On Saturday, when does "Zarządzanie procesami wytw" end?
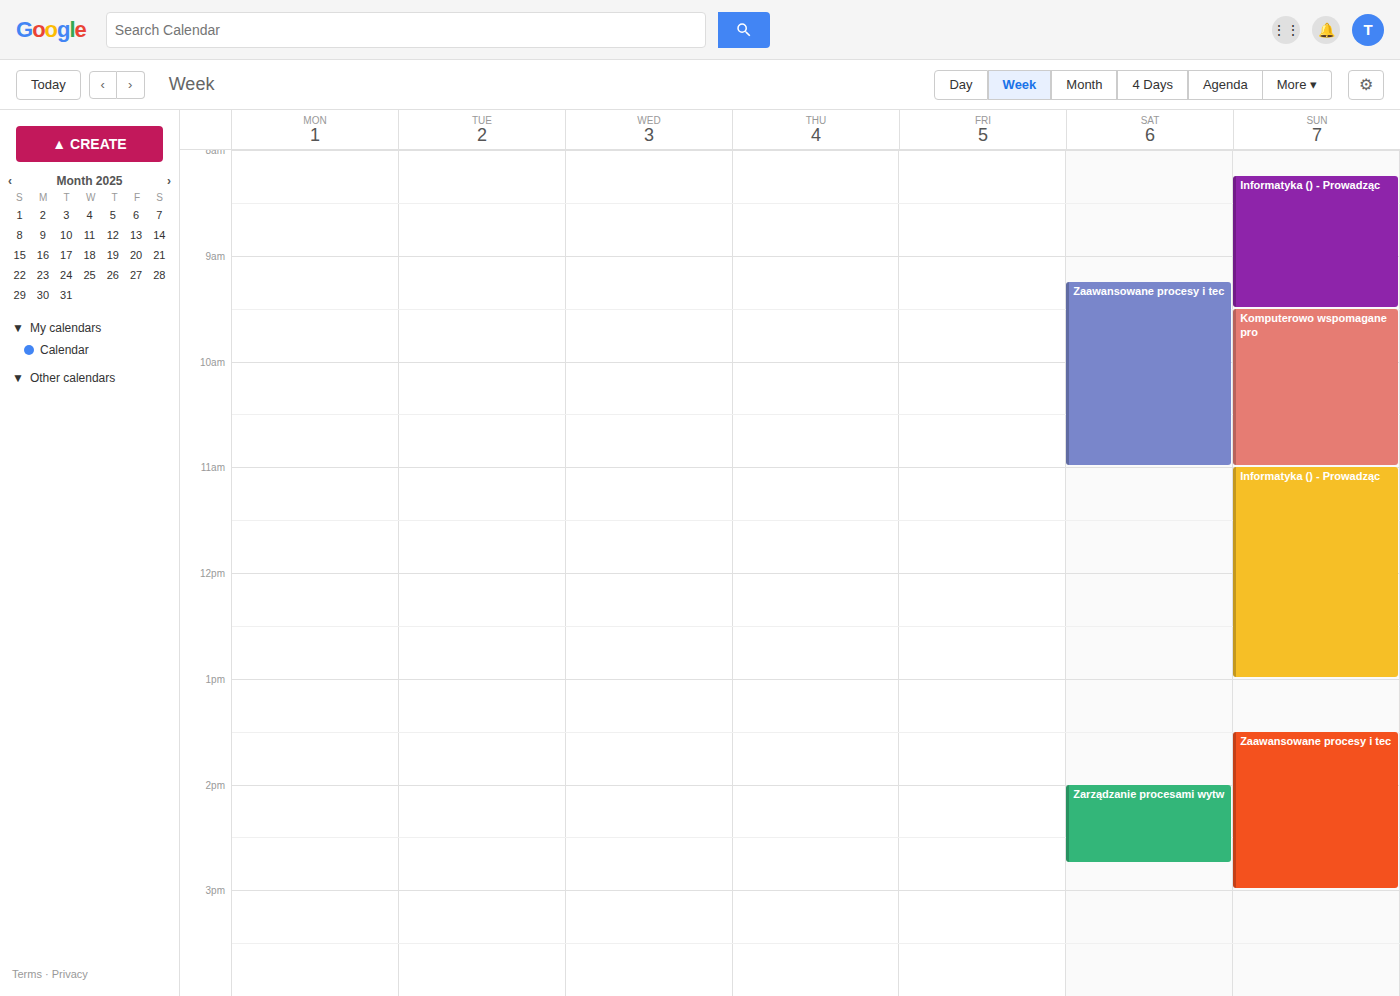
2:45 PM